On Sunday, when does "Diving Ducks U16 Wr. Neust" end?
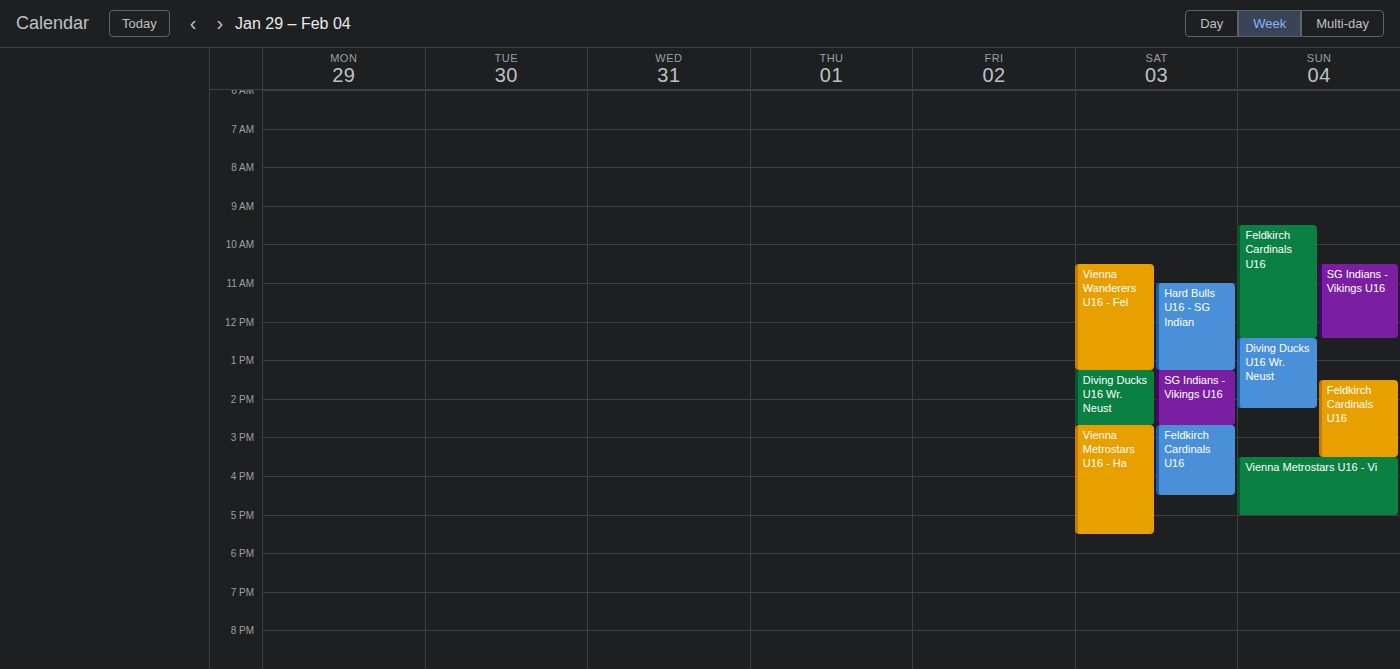
2:15 PM